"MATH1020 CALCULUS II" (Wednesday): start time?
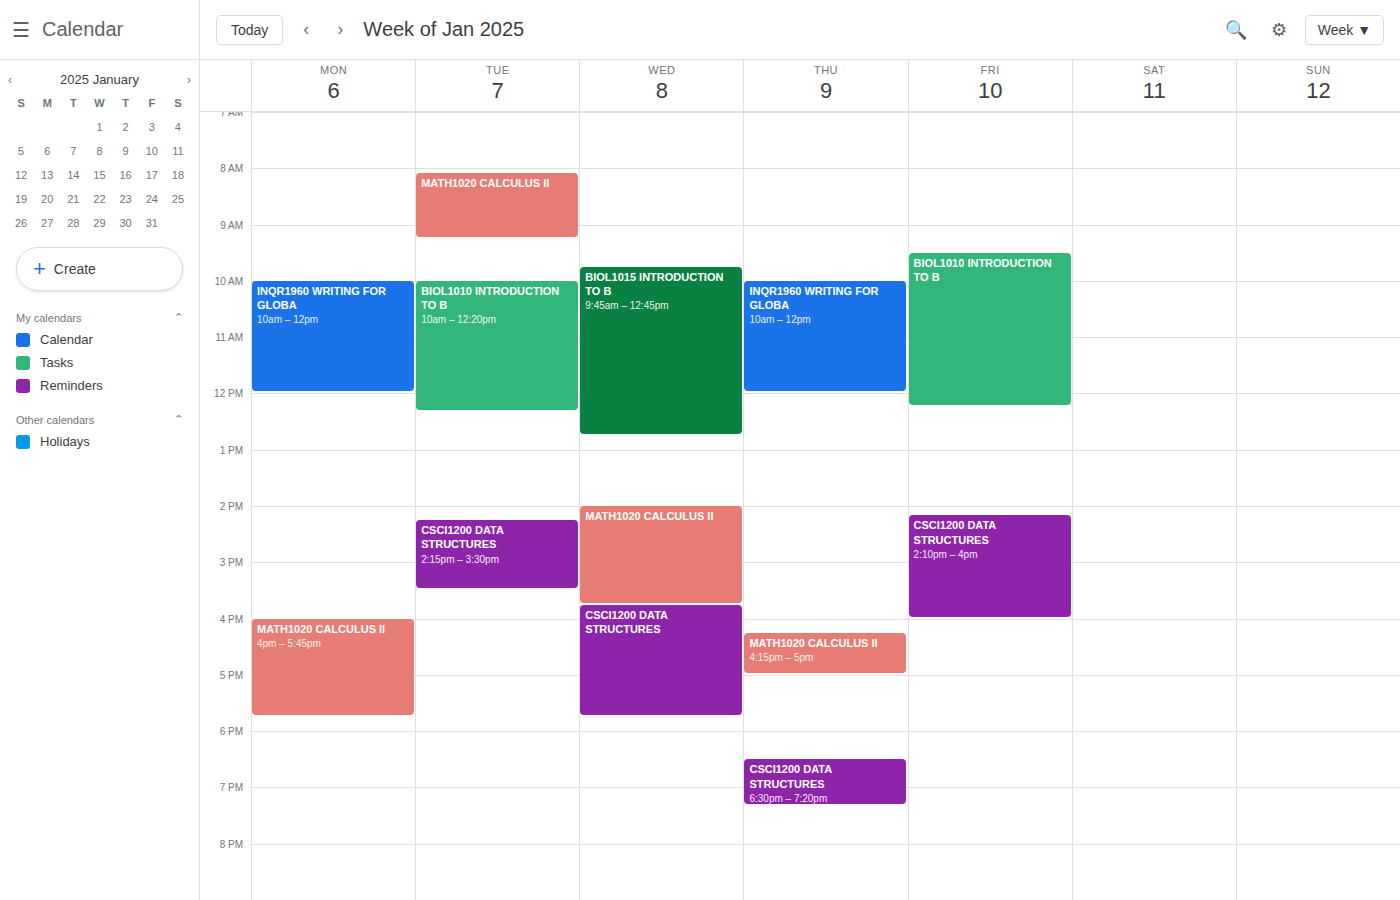
2:00 PM